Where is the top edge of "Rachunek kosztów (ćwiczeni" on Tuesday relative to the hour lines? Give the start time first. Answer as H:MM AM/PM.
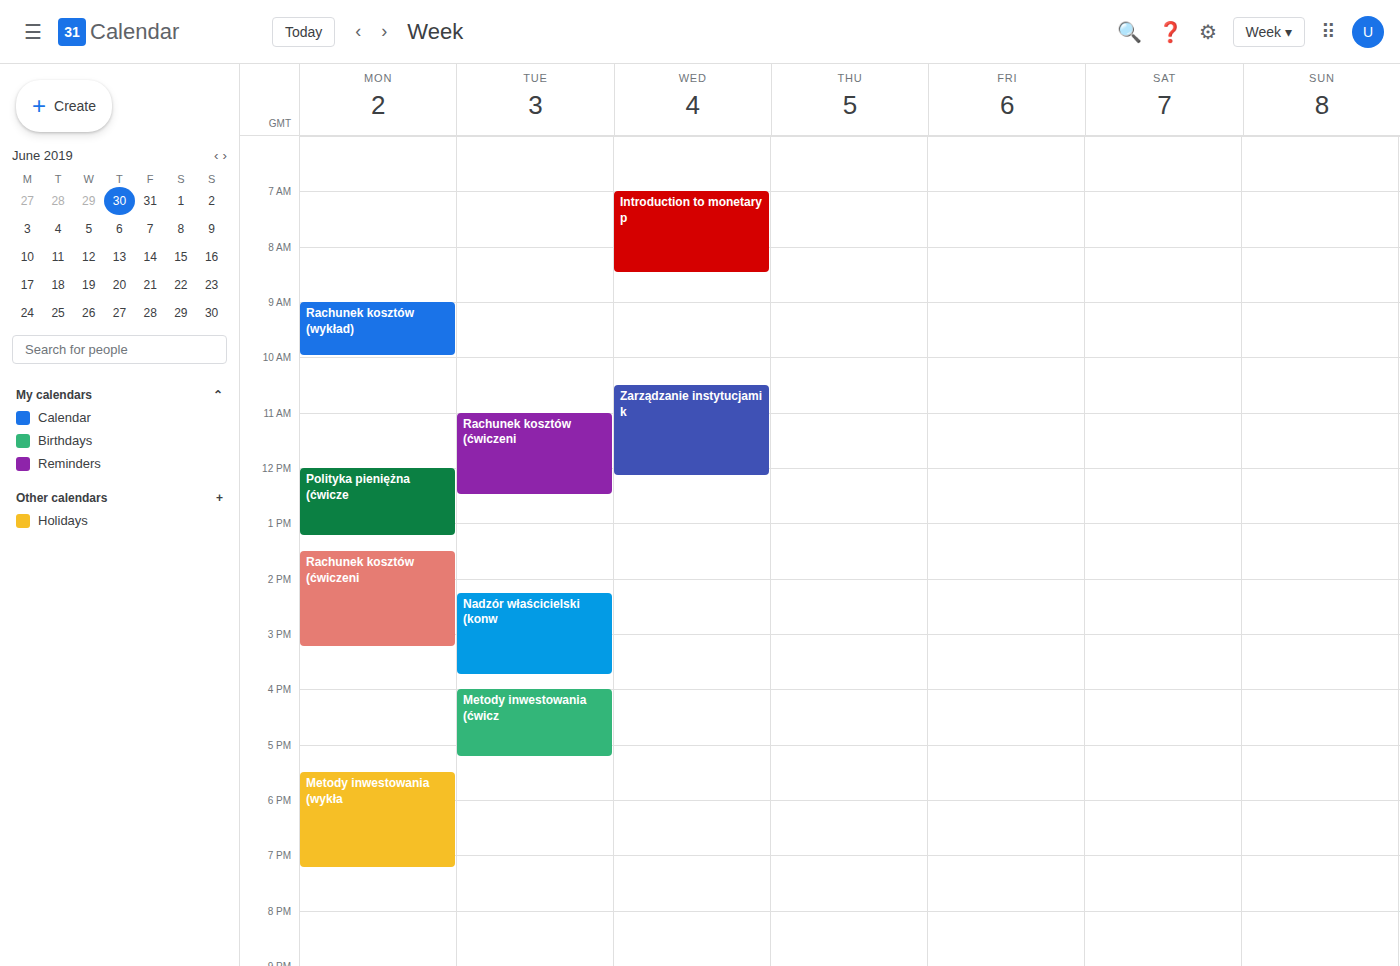
11:00 AM -- exactly on the 11 AM line.